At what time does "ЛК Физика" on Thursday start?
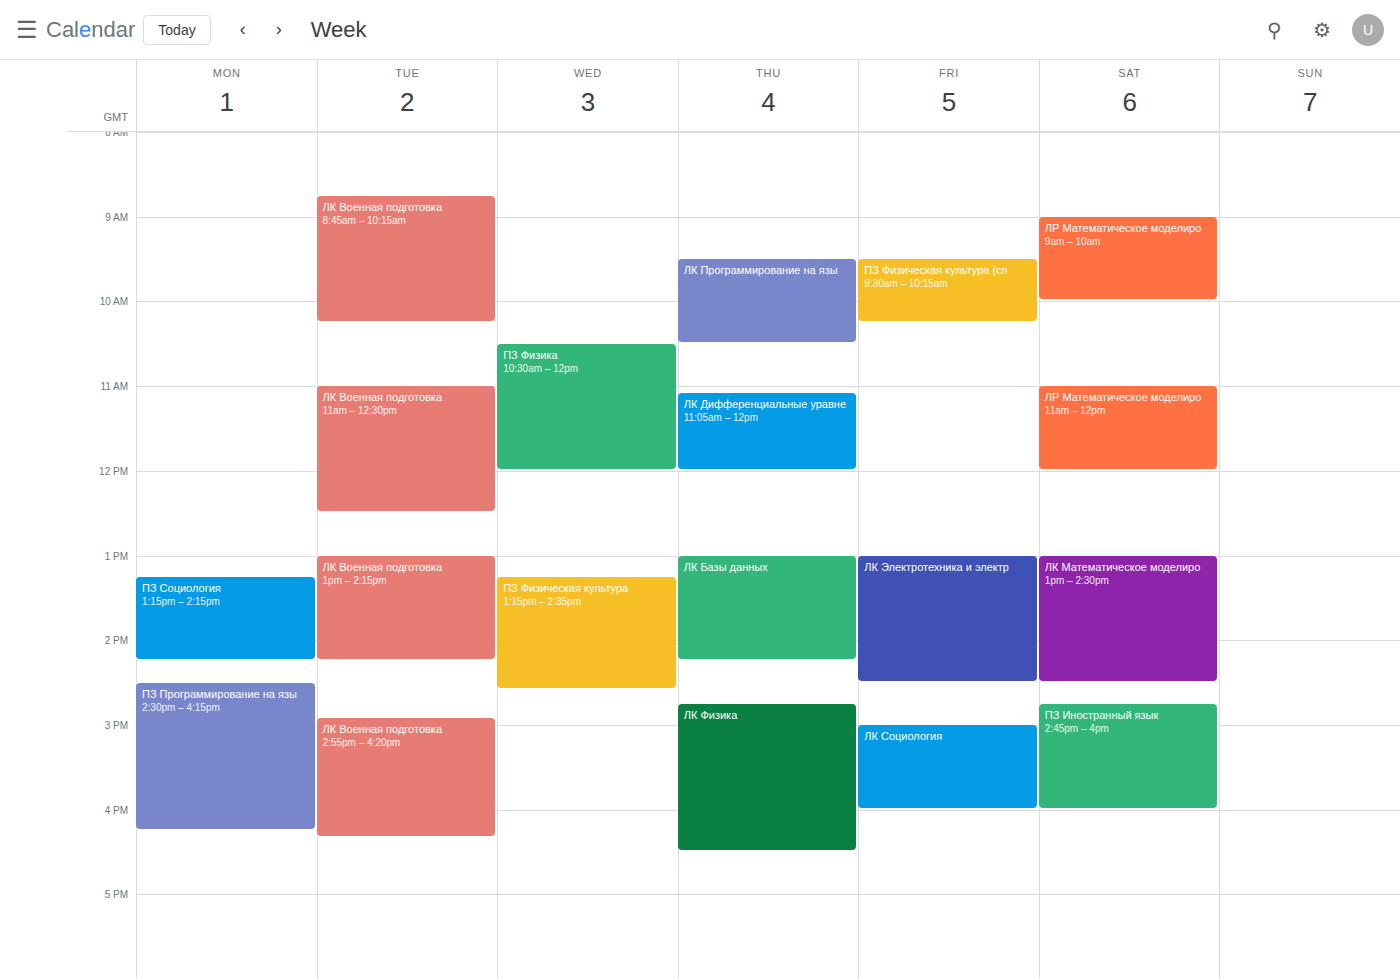
2:45 PM